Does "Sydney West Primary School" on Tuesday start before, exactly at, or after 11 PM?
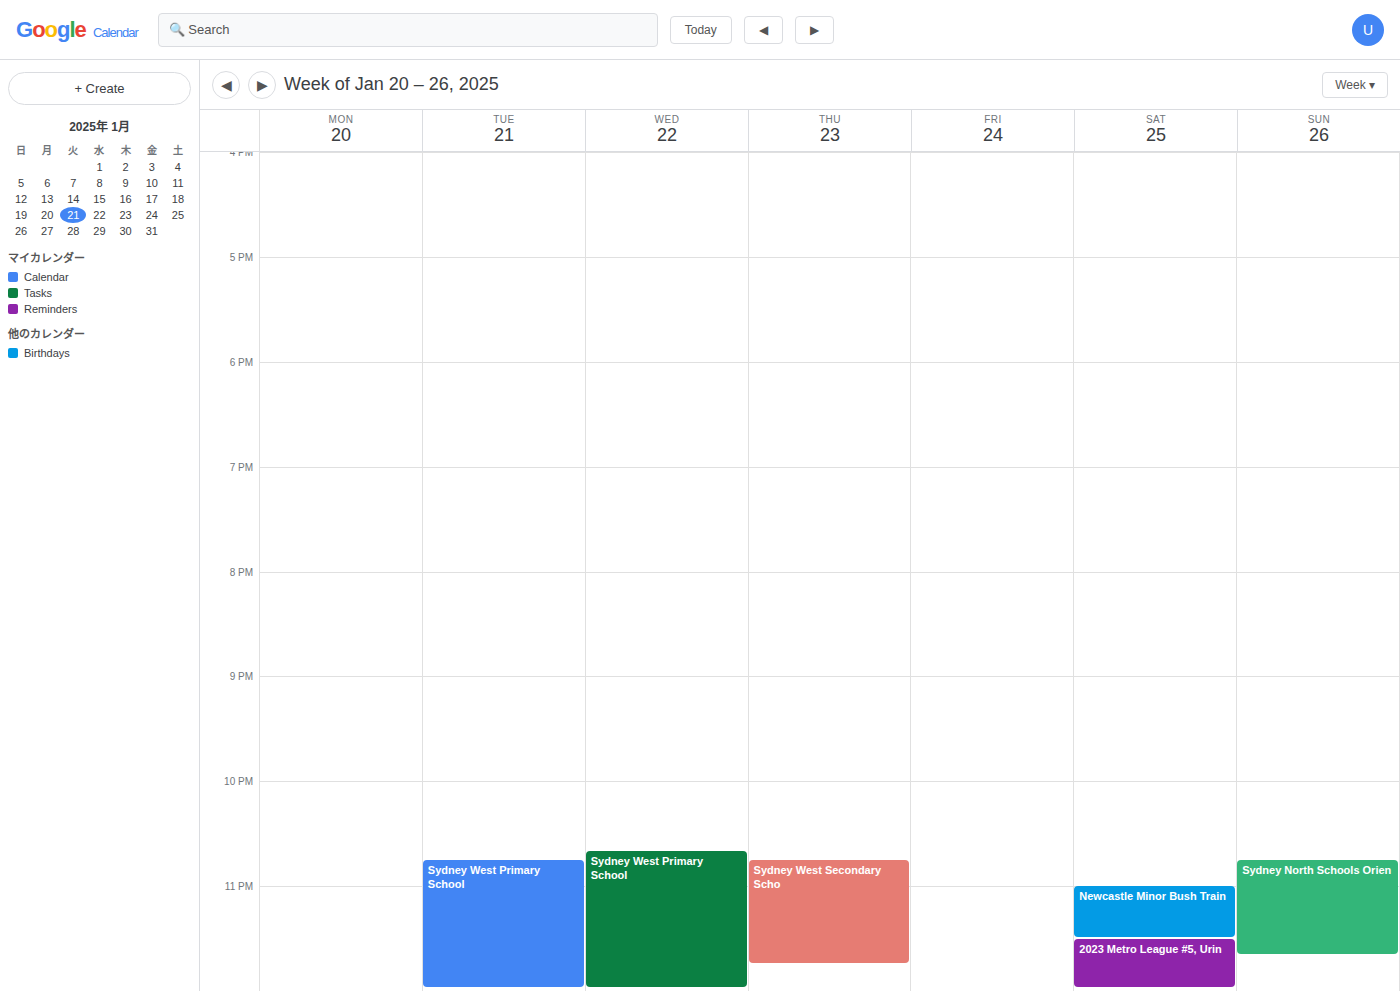
10:45 PM -- before 11 PM, 15 minutes above the 11 PM line.